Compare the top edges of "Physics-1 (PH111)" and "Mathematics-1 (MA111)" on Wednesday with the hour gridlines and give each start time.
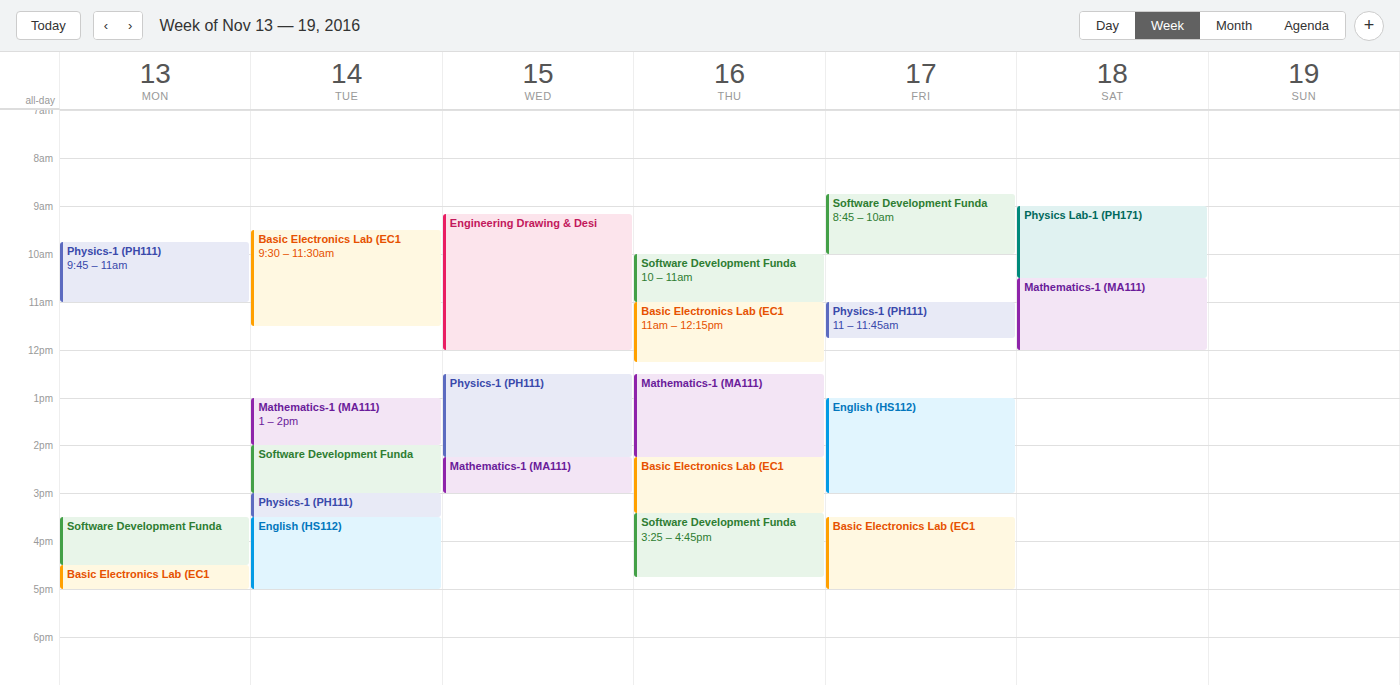
"Physics-1 (PH111)": 12:30 PM, halfway between the 12 PM and 1 PM lines. "Mathematics-1 (MA111)": 2:15 PM, neither: a quarter of the way from the 2 PM line to the 3 PM line.